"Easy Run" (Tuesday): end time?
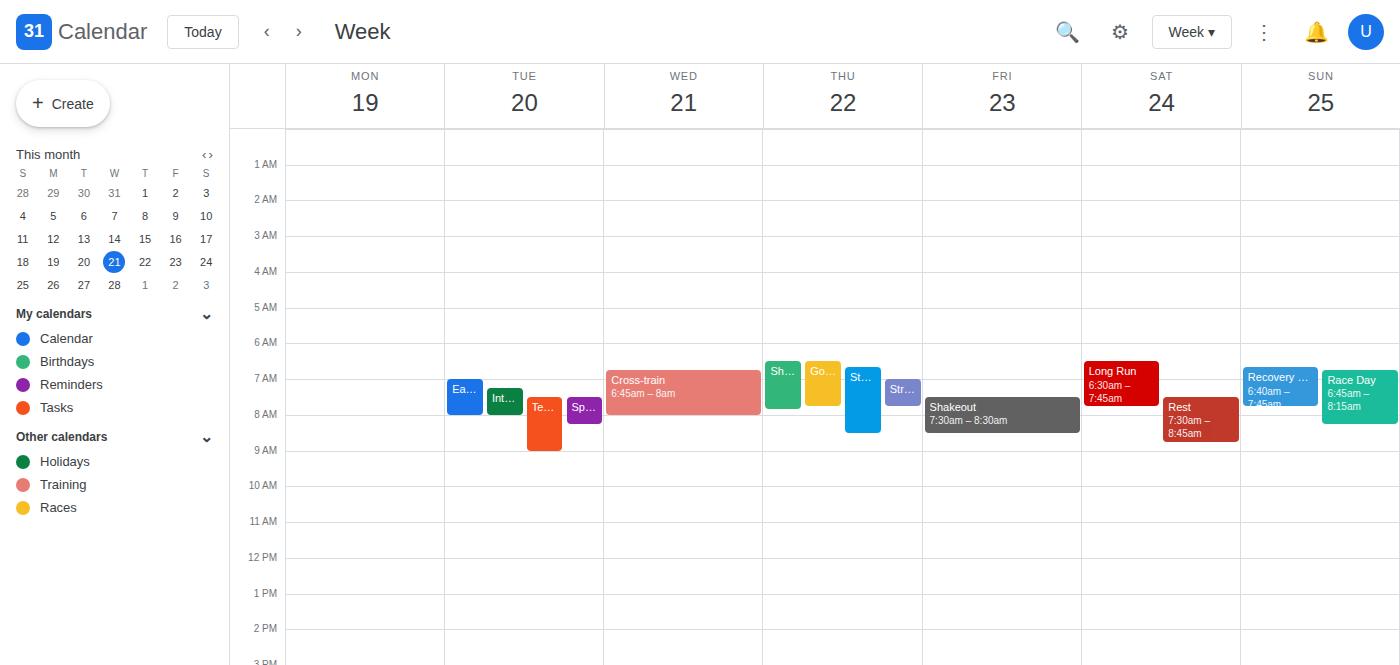
08:00